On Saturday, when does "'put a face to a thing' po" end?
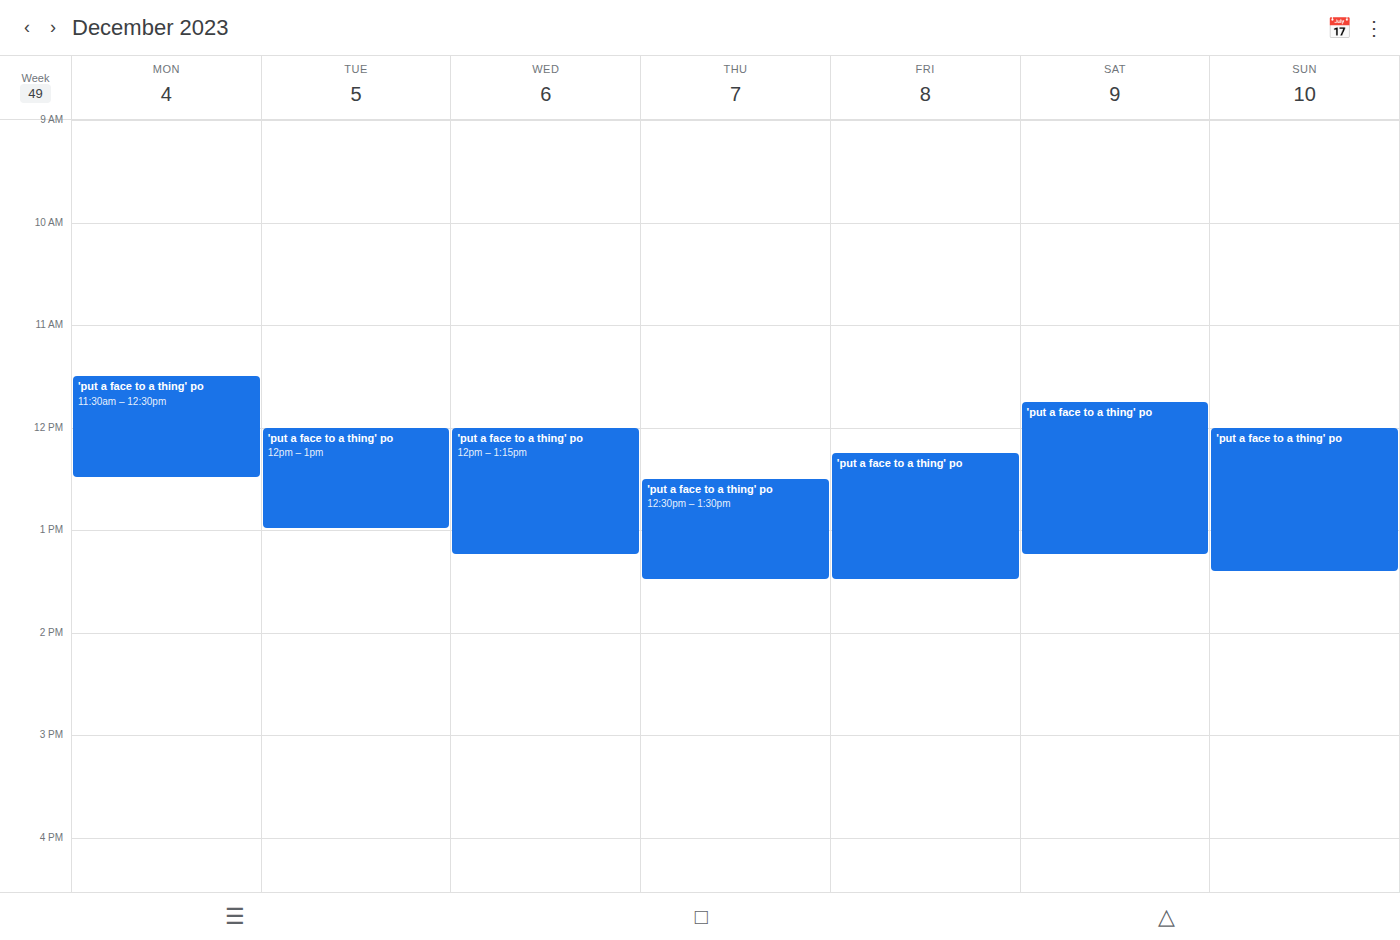
1:15 PM